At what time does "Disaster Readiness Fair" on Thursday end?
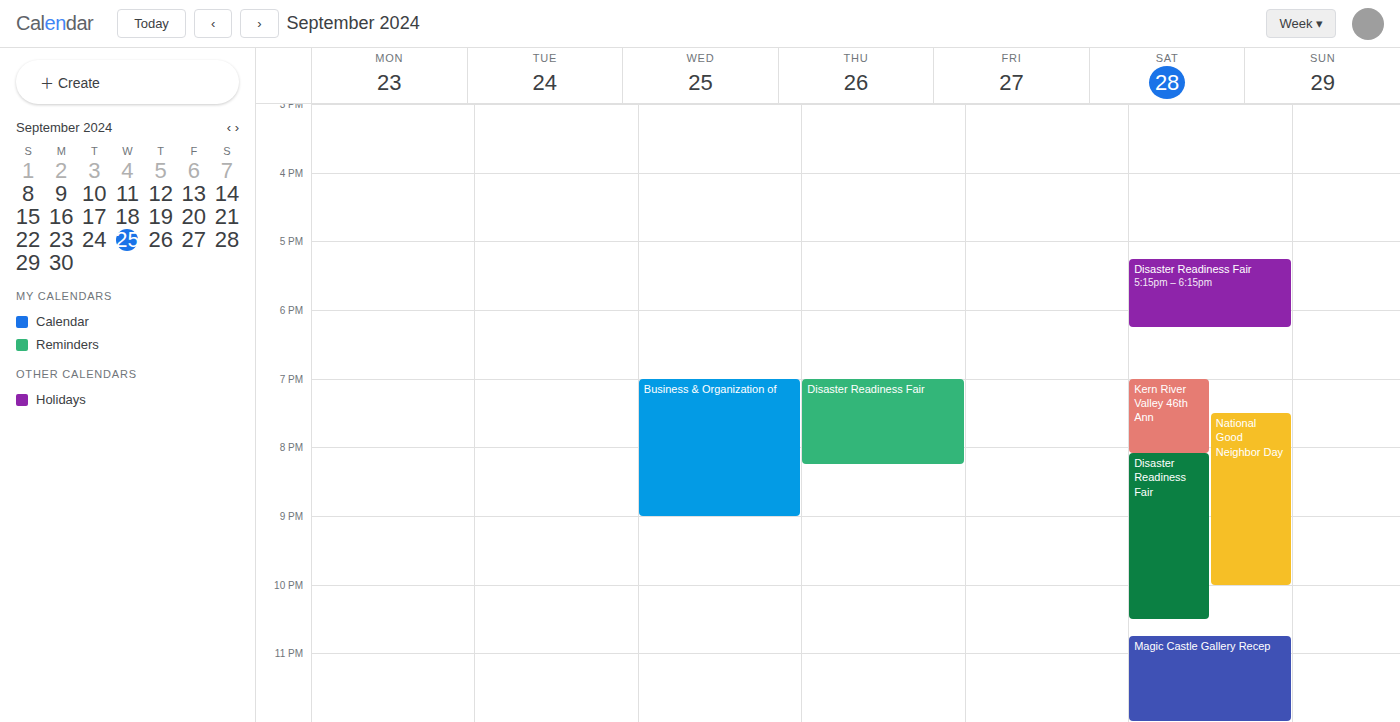
8:15 PM